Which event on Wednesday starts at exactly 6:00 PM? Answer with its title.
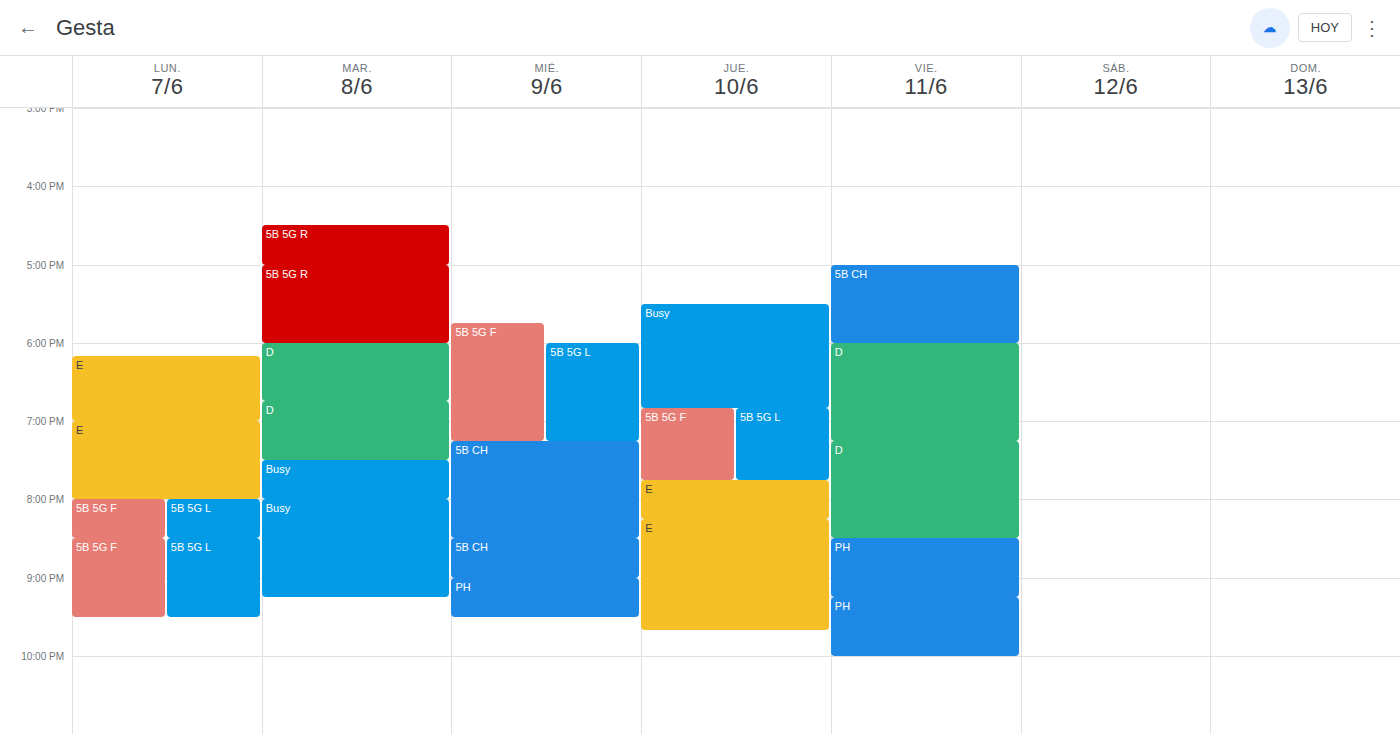
"5B 5G L"